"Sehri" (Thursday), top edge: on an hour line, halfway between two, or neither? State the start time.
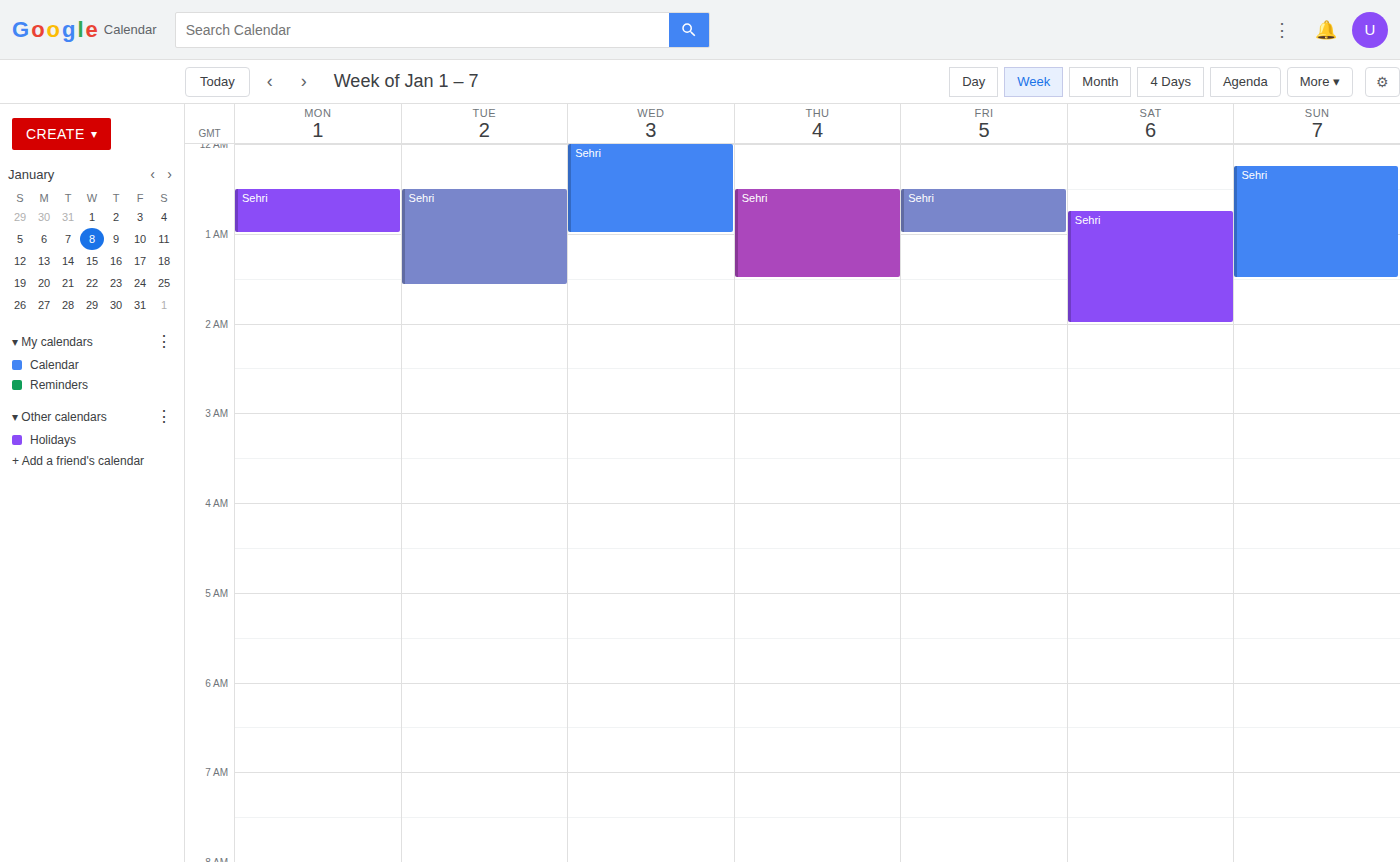
12:30 AM -- halfway between the 12 AM and 1 AM lines.